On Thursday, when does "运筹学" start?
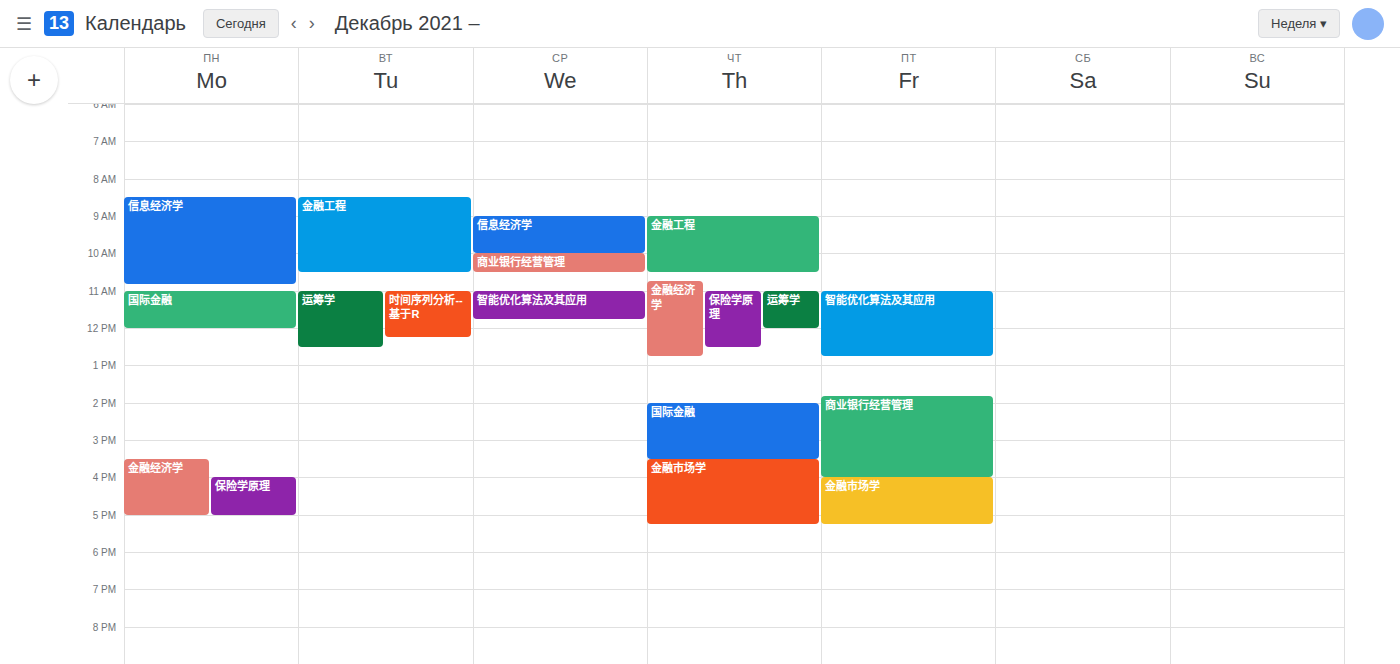
11:00 AM